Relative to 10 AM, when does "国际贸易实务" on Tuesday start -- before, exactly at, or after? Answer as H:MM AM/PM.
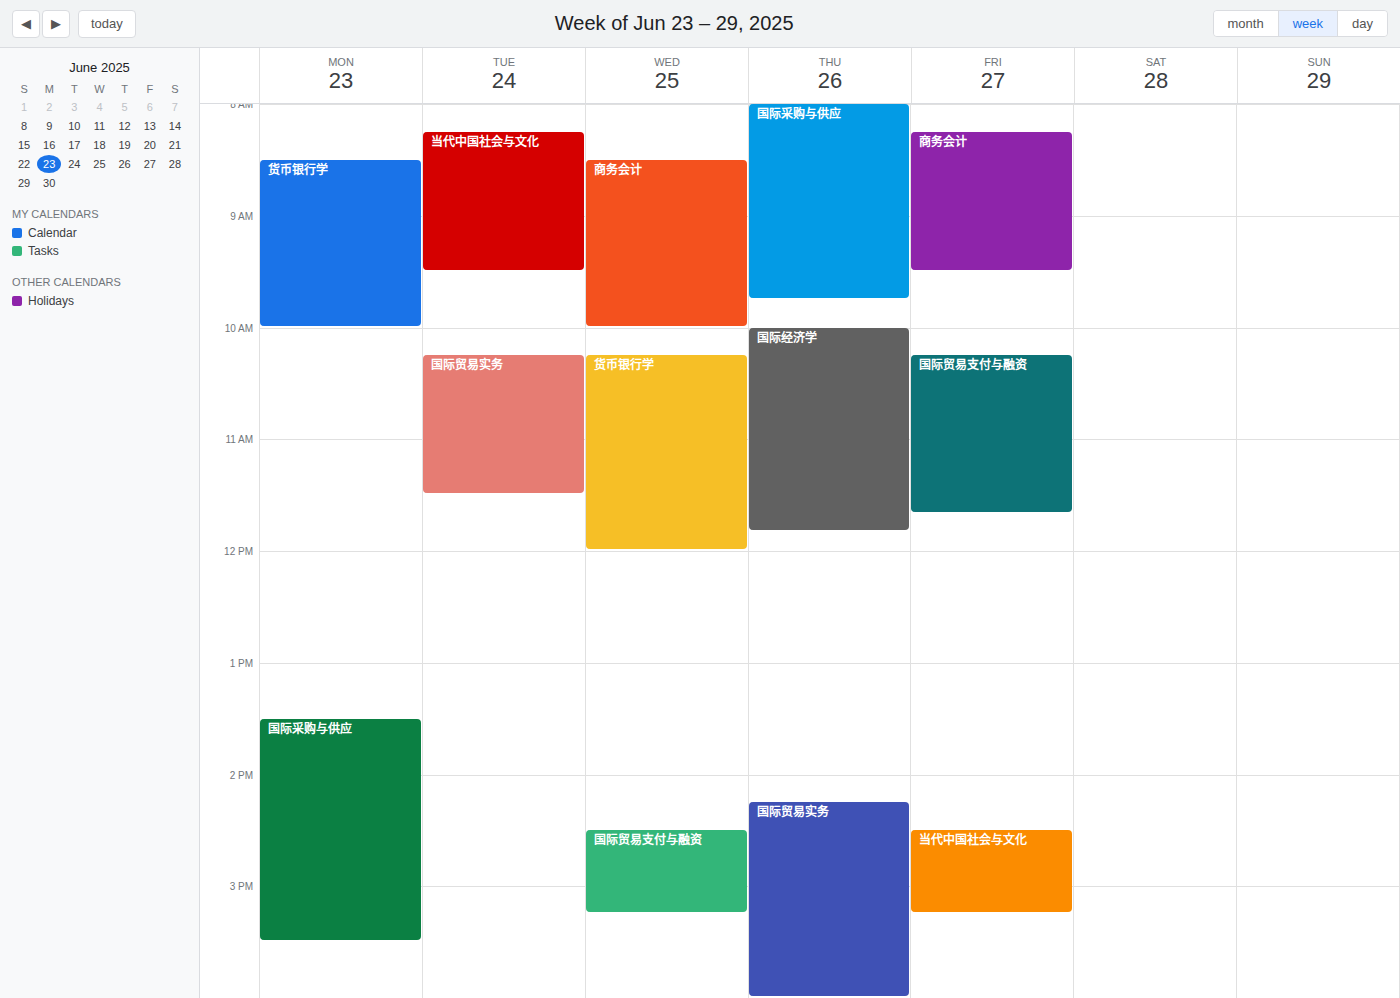
10:15 AM -- after 10 AM, 15 minutes below the 10 AM line.